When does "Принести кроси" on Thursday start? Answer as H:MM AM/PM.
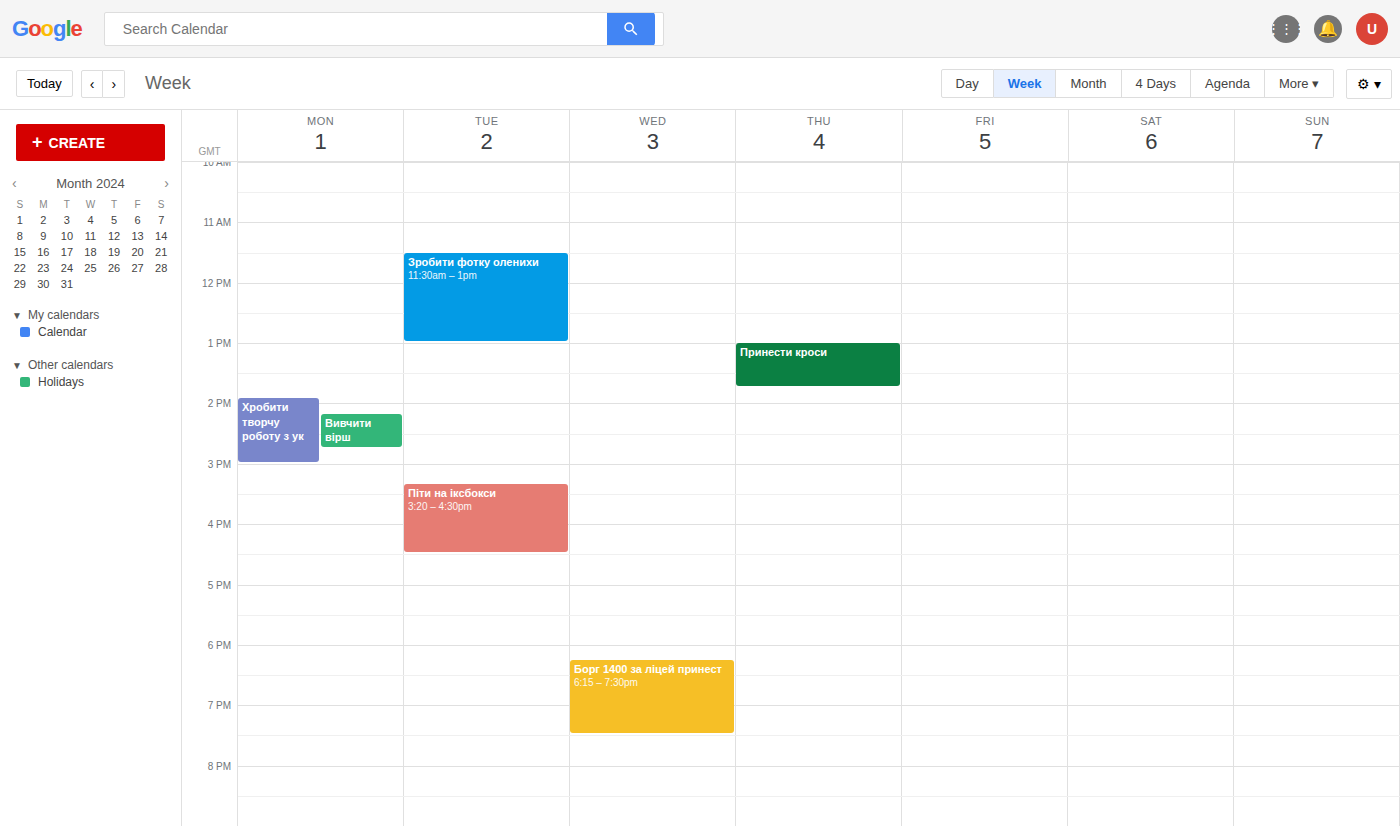
1:00 PM